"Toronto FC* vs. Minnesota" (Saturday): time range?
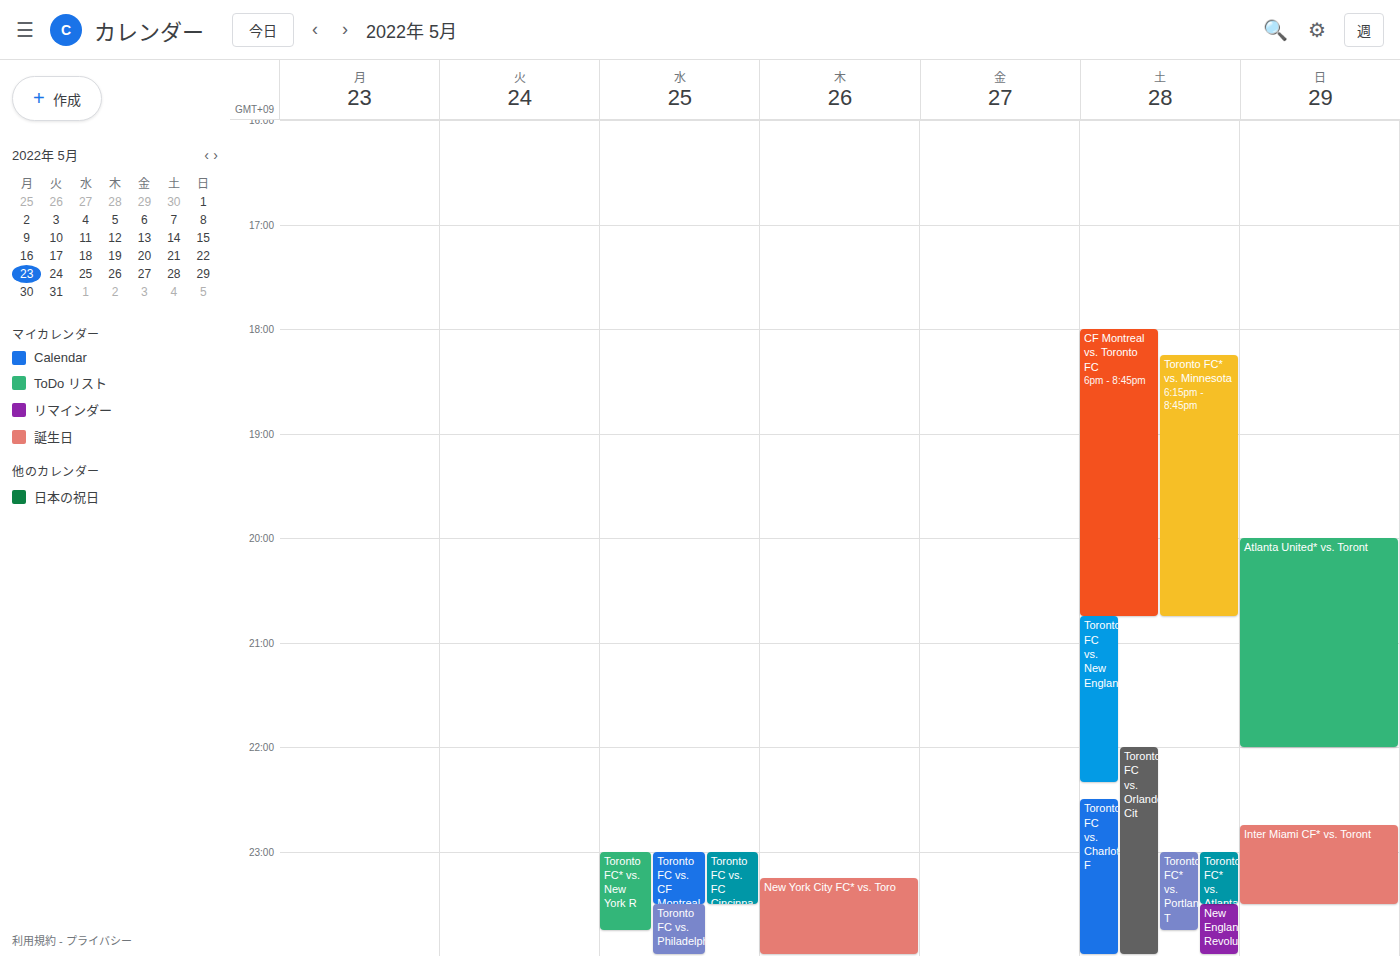
6:15 PM to 8:45 PM